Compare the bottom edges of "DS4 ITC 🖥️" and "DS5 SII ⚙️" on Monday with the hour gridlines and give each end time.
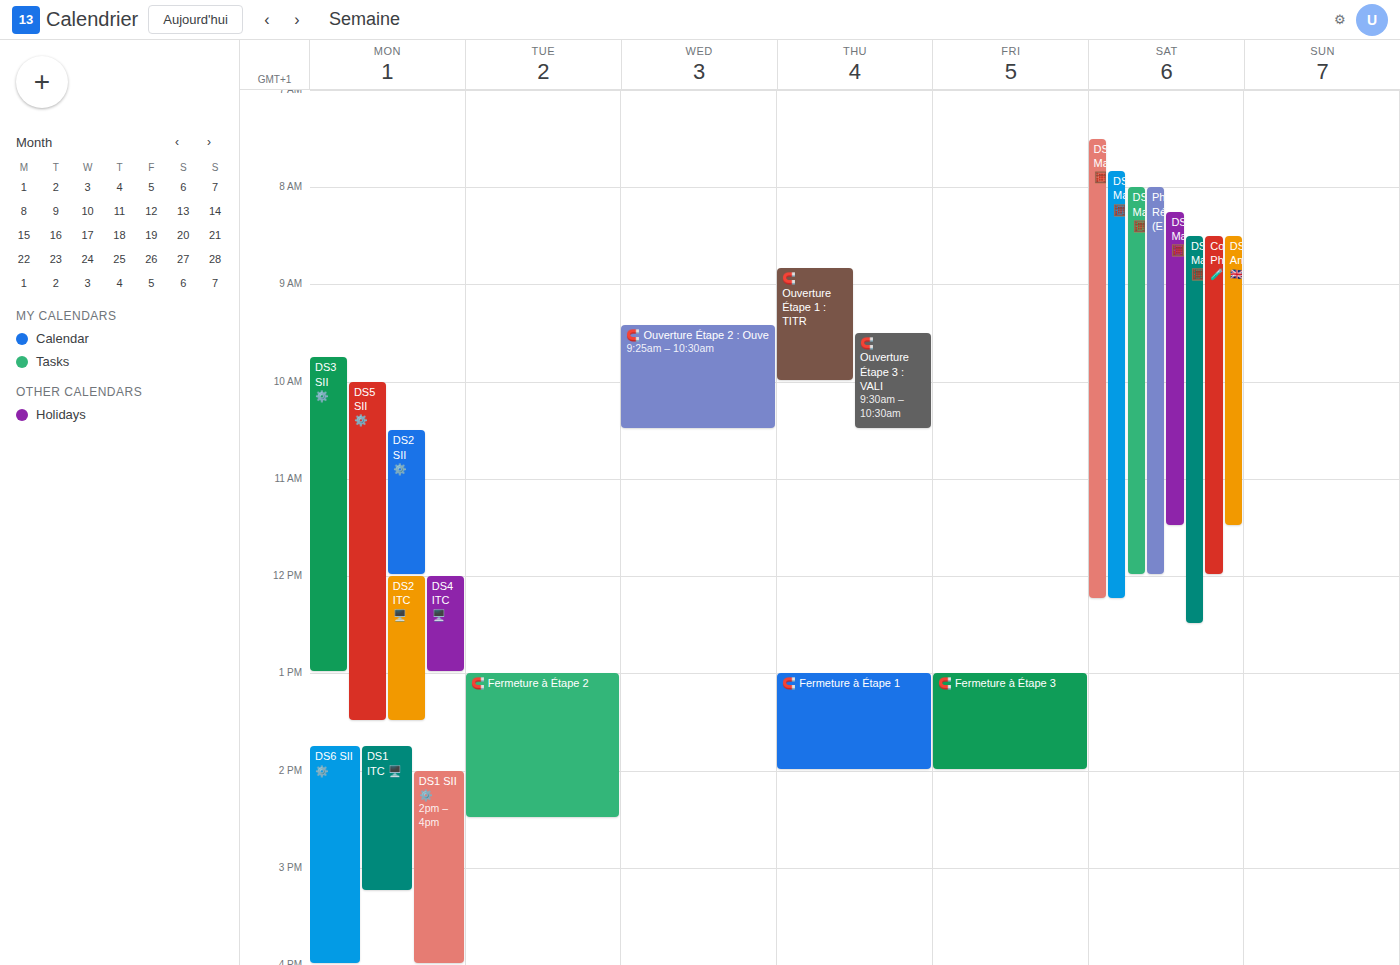
"DS4 ITC 🖥️": 1:00 PM, exactly on the 1 PM line. "DS5 SII ⚙️": 1:30 PM, halfway between the 1 PM and 2 PM lines.